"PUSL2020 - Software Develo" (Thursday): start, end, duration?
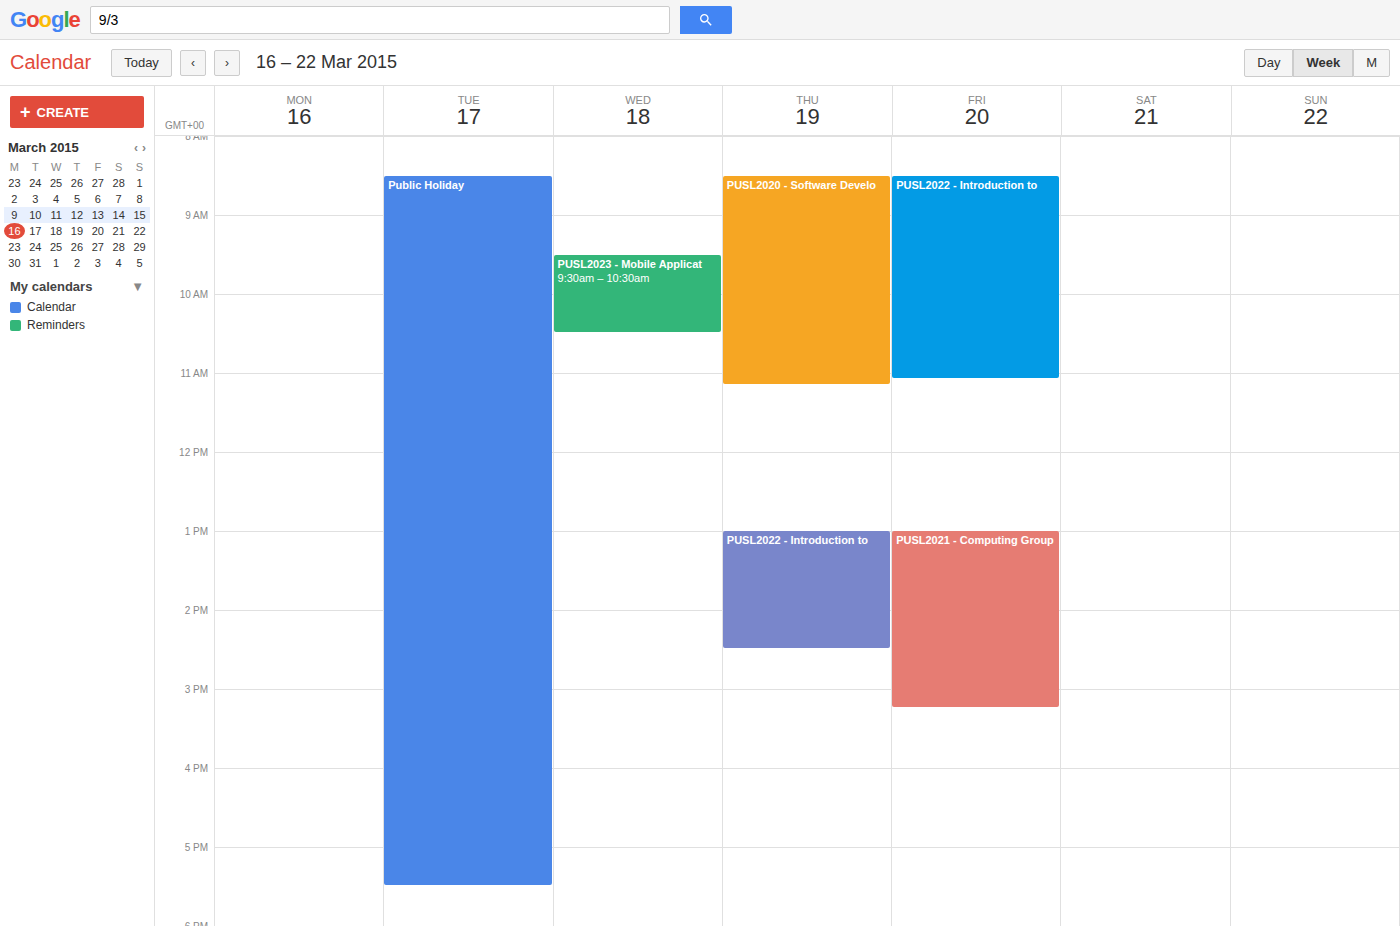
8:30 AM to 11:10 AM, 2 hours 40 minutes